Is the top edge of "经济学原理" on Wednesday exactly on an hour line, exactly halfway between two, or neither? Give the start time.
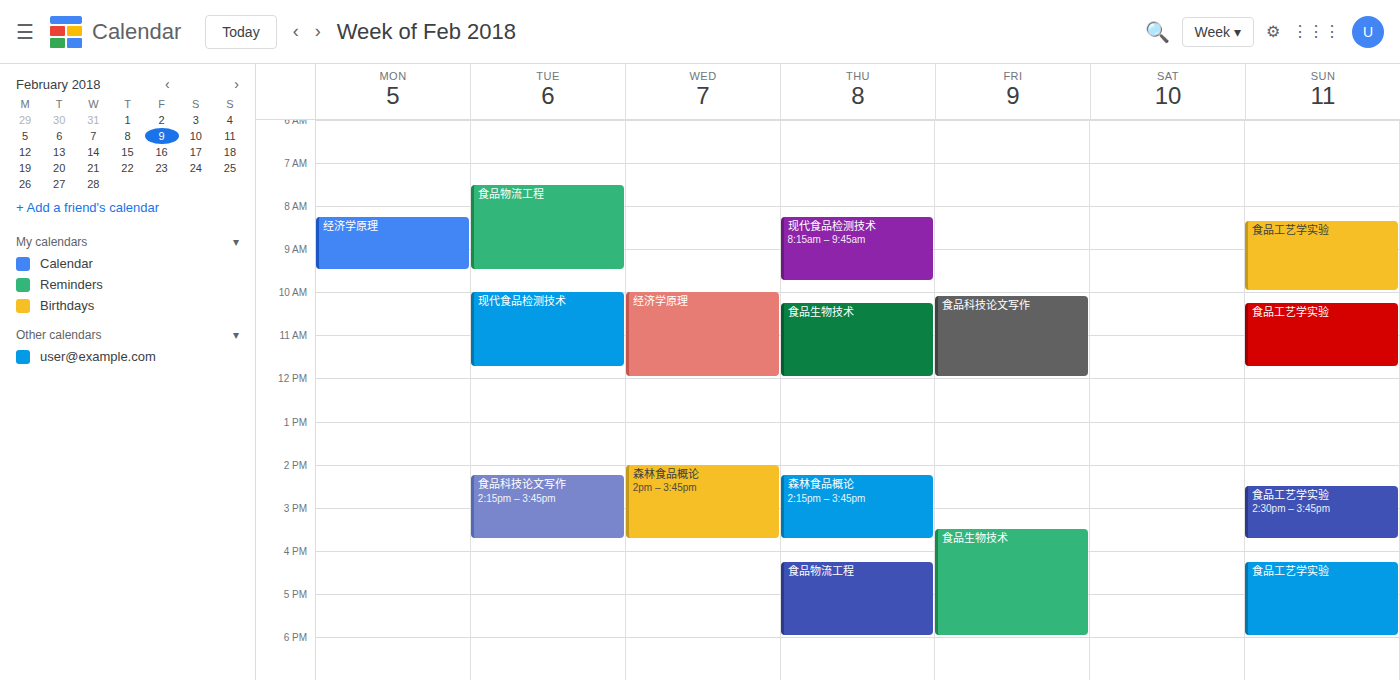
10:00 AM -- exactly on the 10 AM line.